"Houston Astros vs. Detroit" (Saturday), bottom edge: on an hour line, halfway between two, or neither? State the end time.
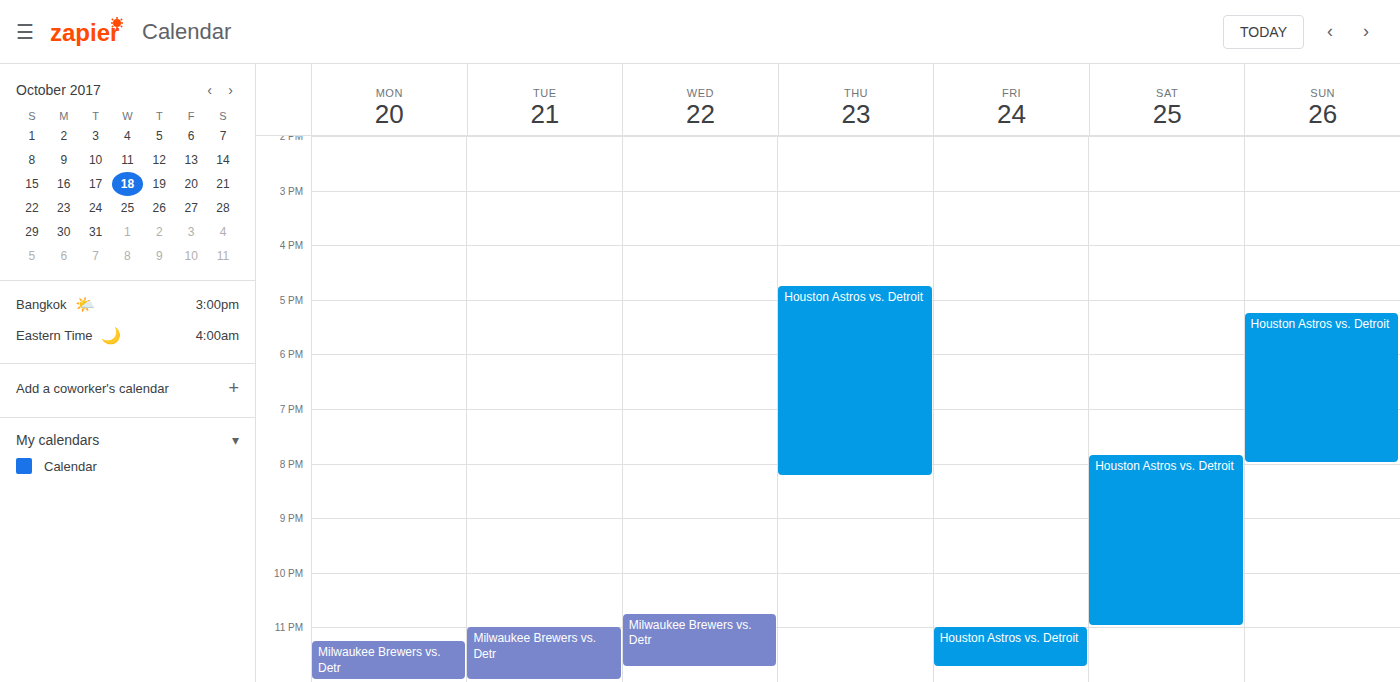
11:00 PM -- exactly on the 11 PM line.